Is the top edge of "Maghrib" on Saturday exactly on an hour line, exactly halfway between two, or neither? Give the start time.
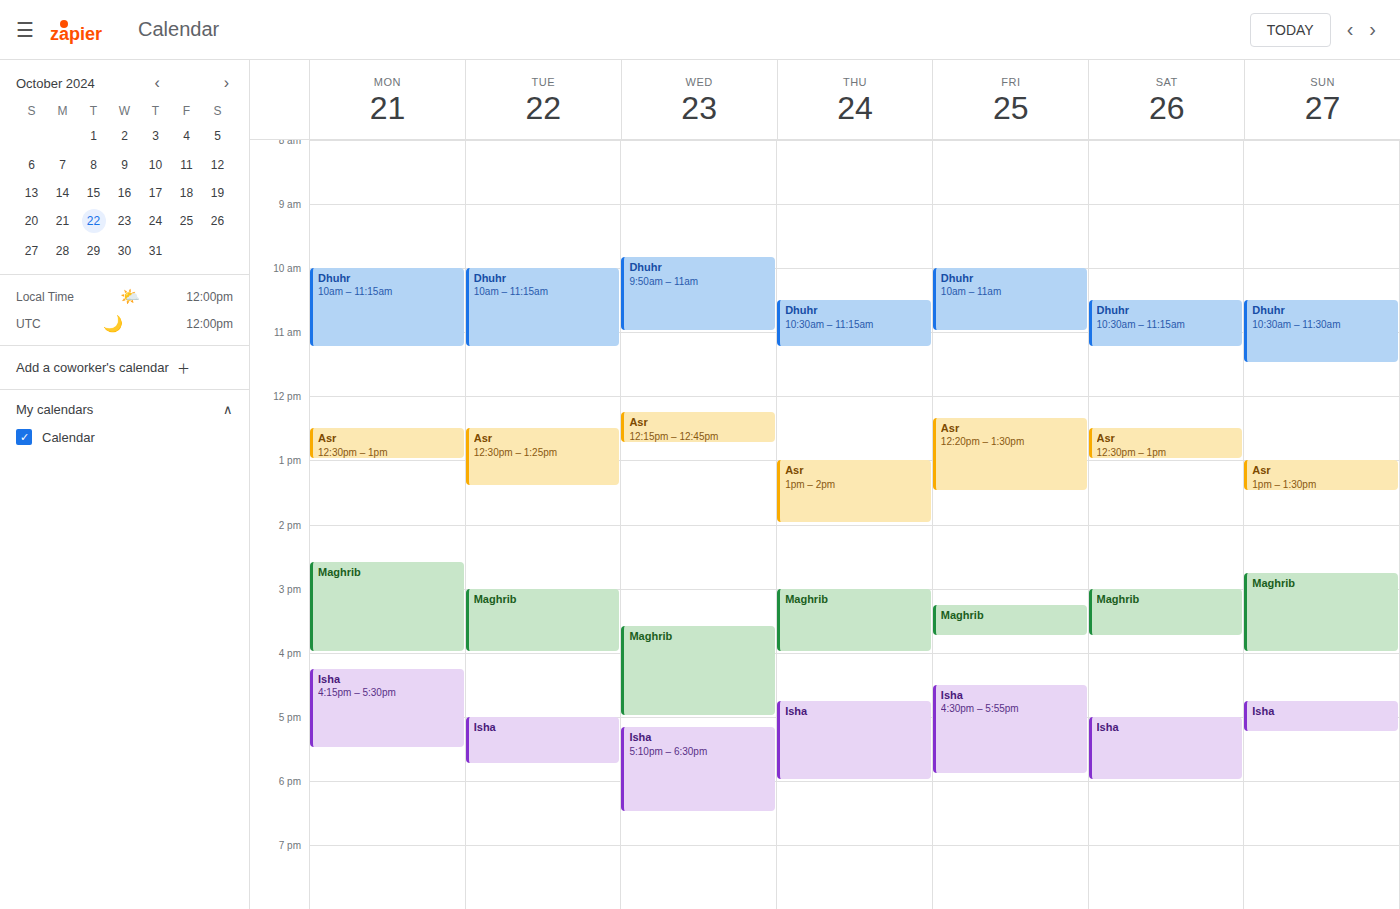
15:00 -- exactly on the 15:00 line.